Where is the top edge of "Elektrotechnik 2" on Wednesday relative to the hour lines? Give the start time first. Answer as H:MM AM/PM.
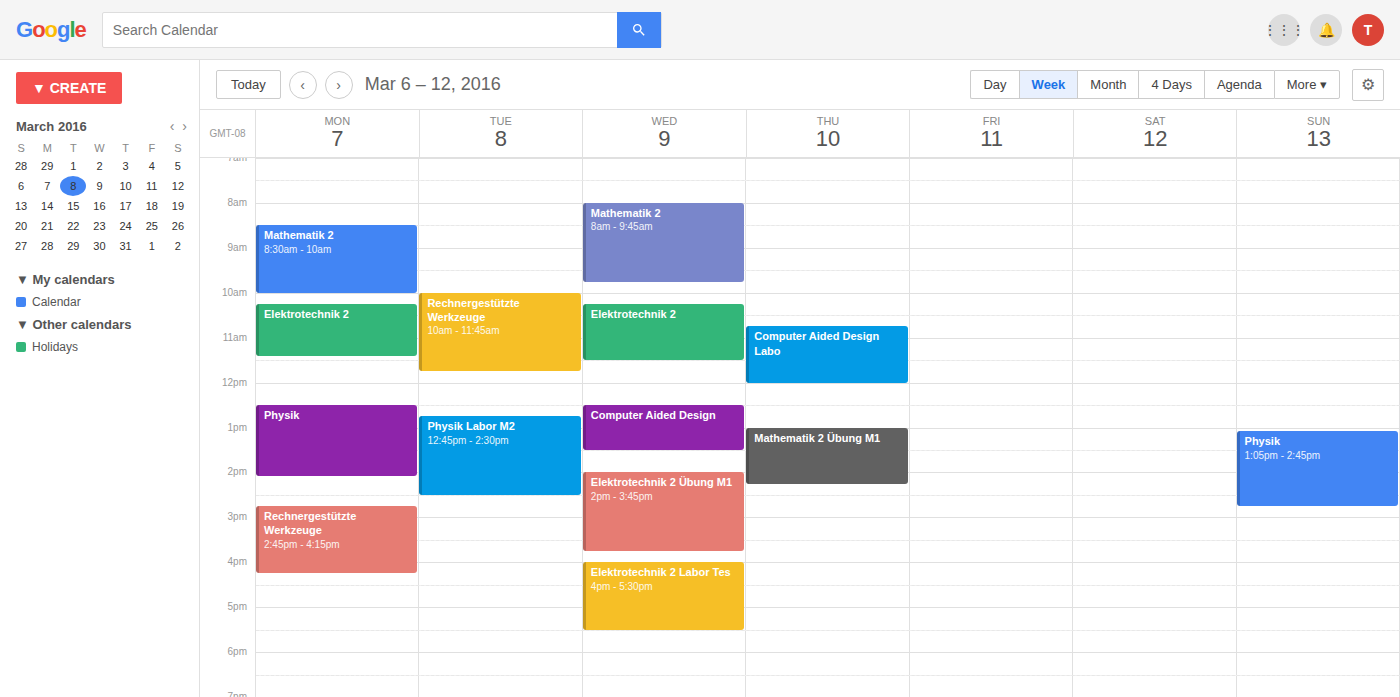
10:15 AM -- neither: a quarter of the way from the 10 AM line to the 11 AM line.